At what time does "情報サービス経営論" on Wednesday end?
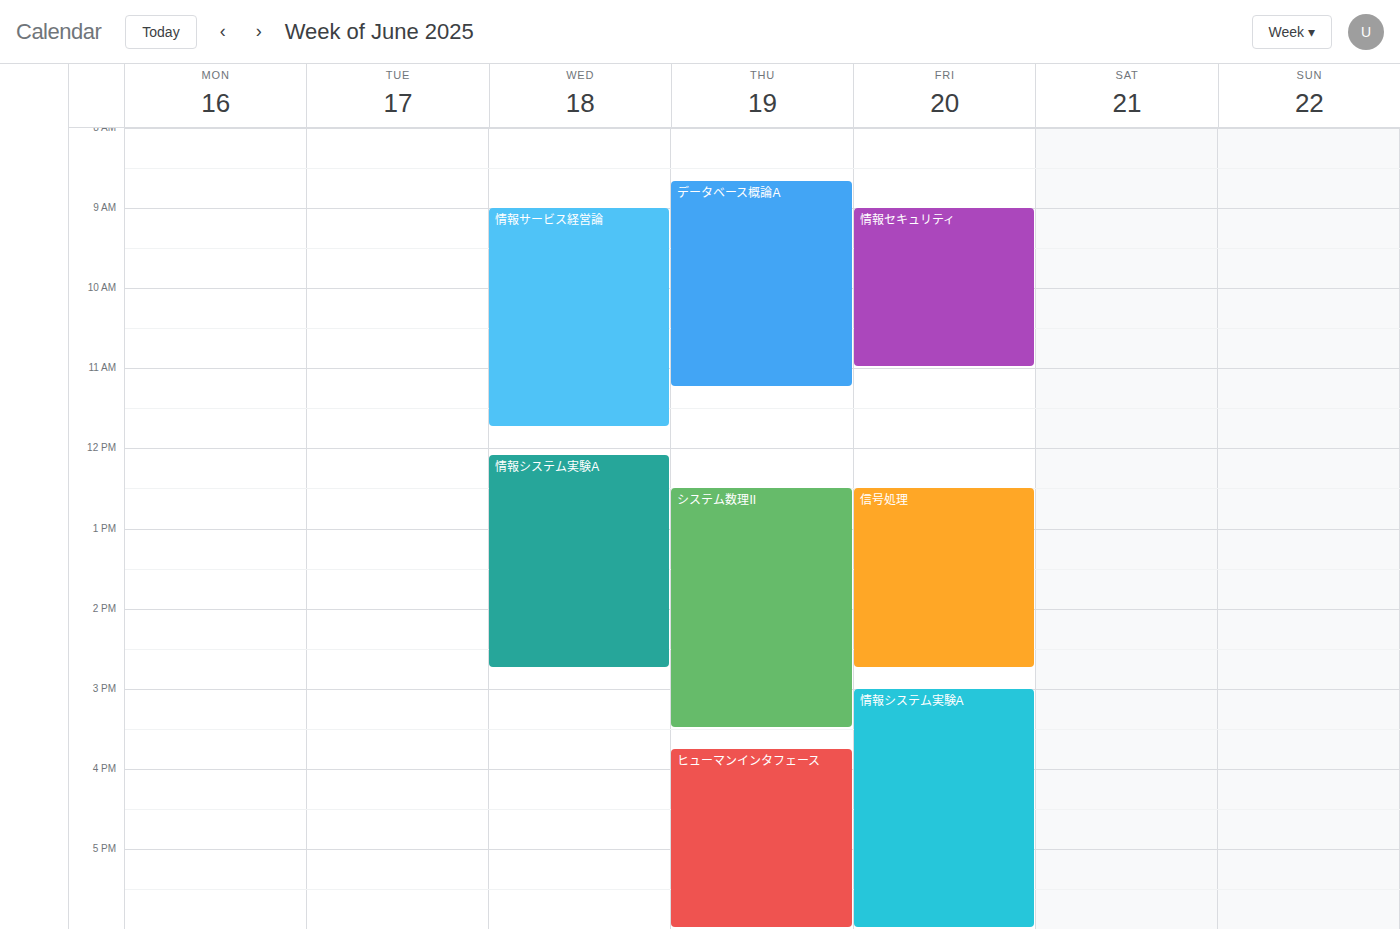
11:45 AM